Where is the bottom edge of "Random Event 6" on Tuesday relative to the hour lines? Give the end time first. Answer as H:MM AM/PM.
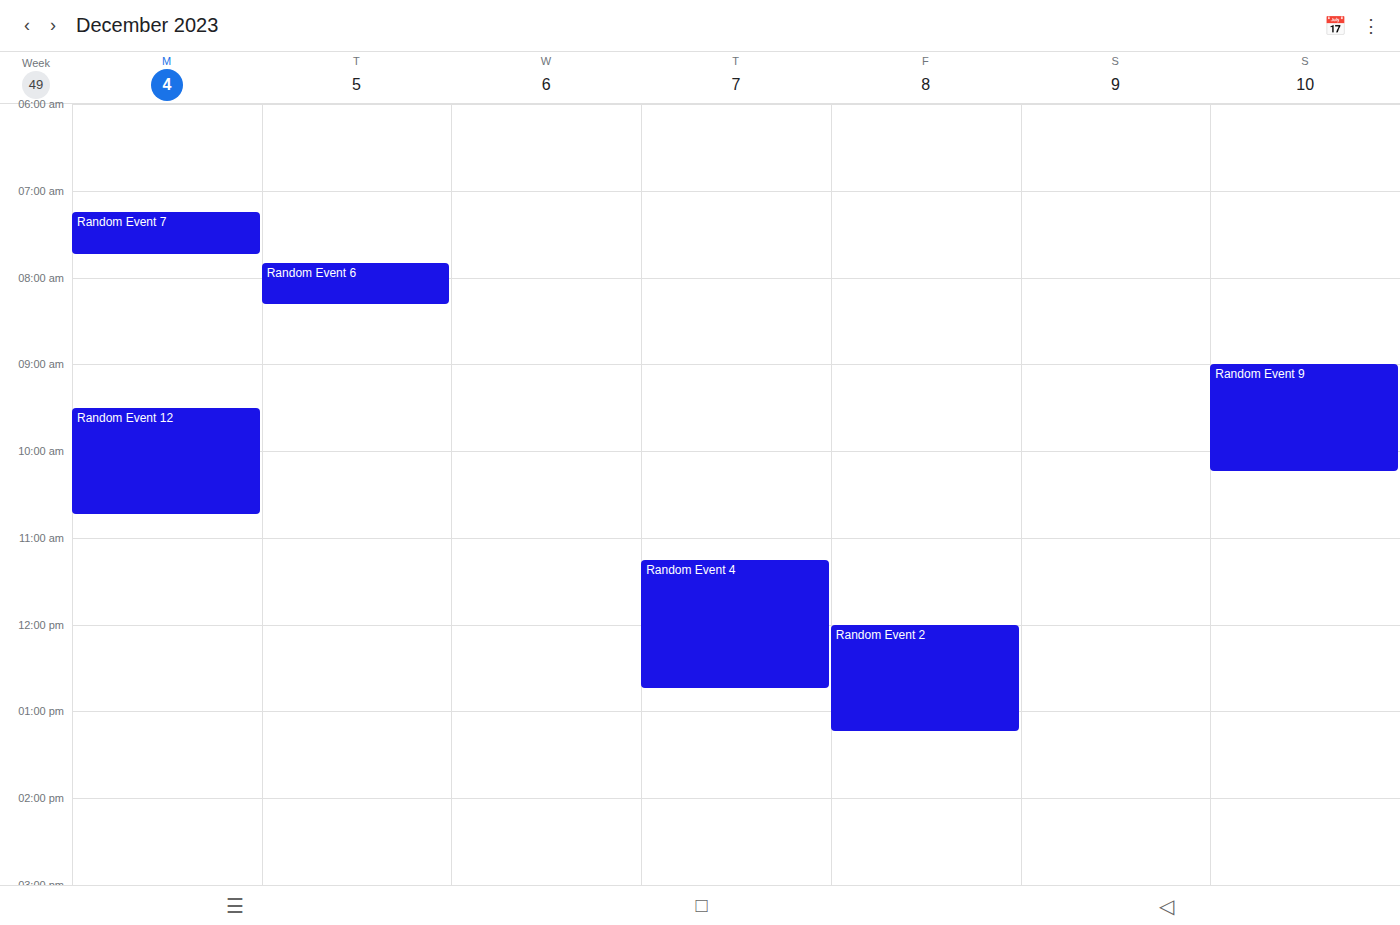
8:20 AM -- neither: 20 minutes below the 8 AM line and 40 minutes above the 9 AM line.